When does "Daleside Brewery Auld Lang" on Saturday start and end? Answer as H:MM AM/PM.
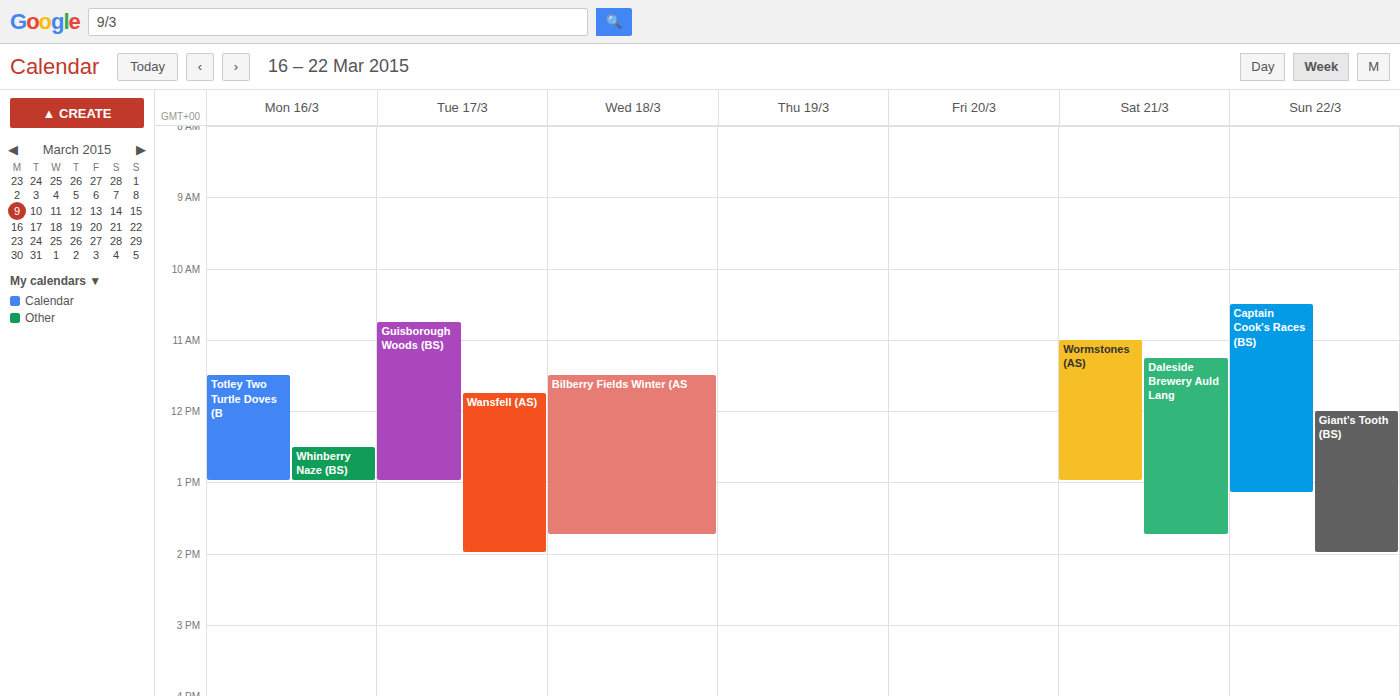
11:15 AM to 1:45 PM